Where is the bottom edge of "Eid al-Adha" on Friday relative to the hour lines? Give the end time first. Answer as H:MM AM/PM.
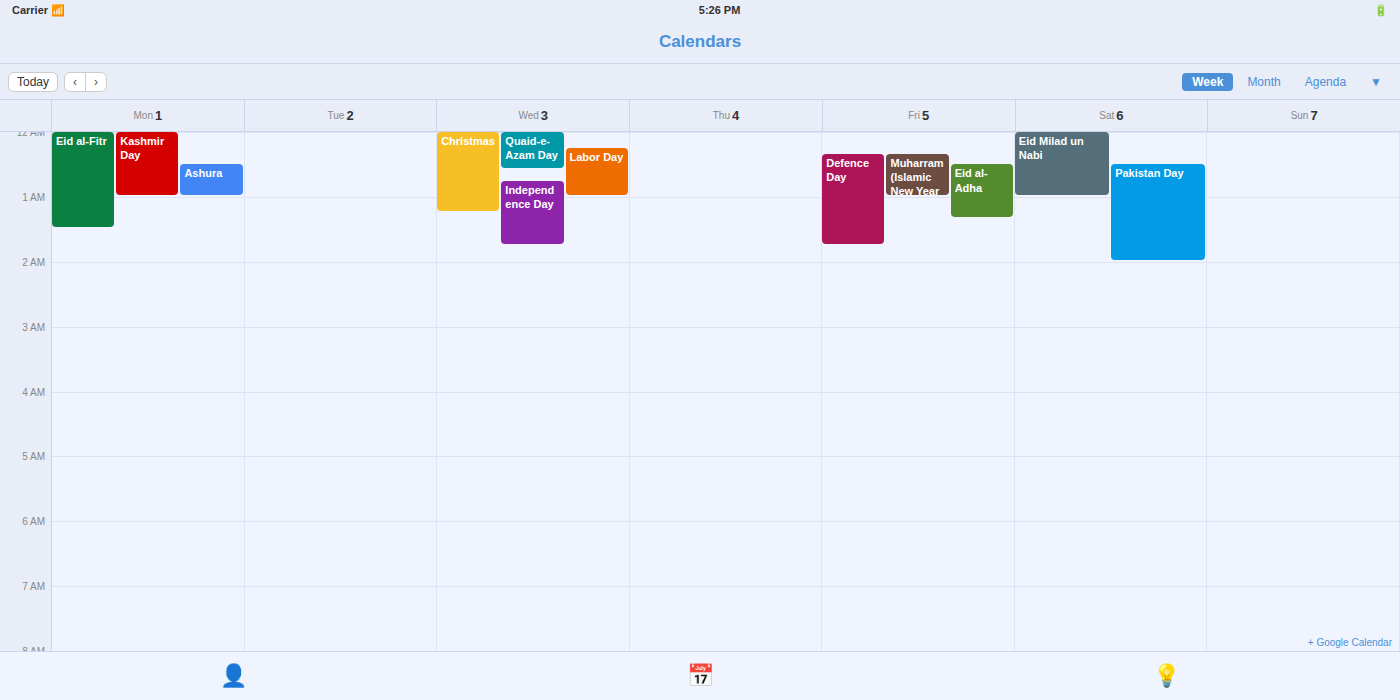
1:20 AM -- neither: 20 minutes below the 1 AM line and 40 minutes above the 2 AM line.